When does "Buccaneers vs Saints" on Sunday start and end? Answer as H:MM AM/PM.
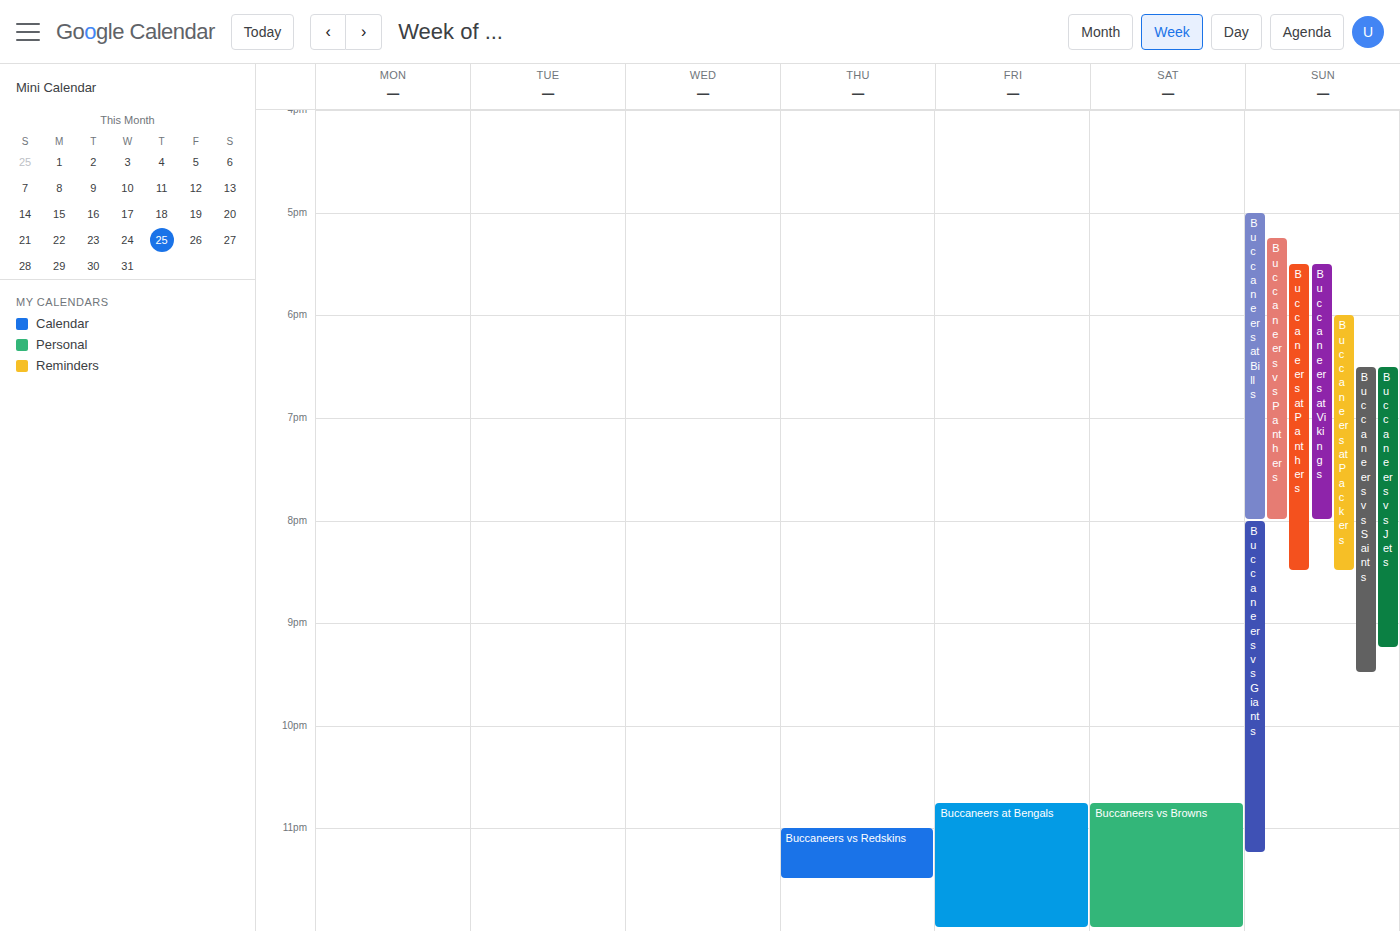
6:30 PM to 9:30 PM